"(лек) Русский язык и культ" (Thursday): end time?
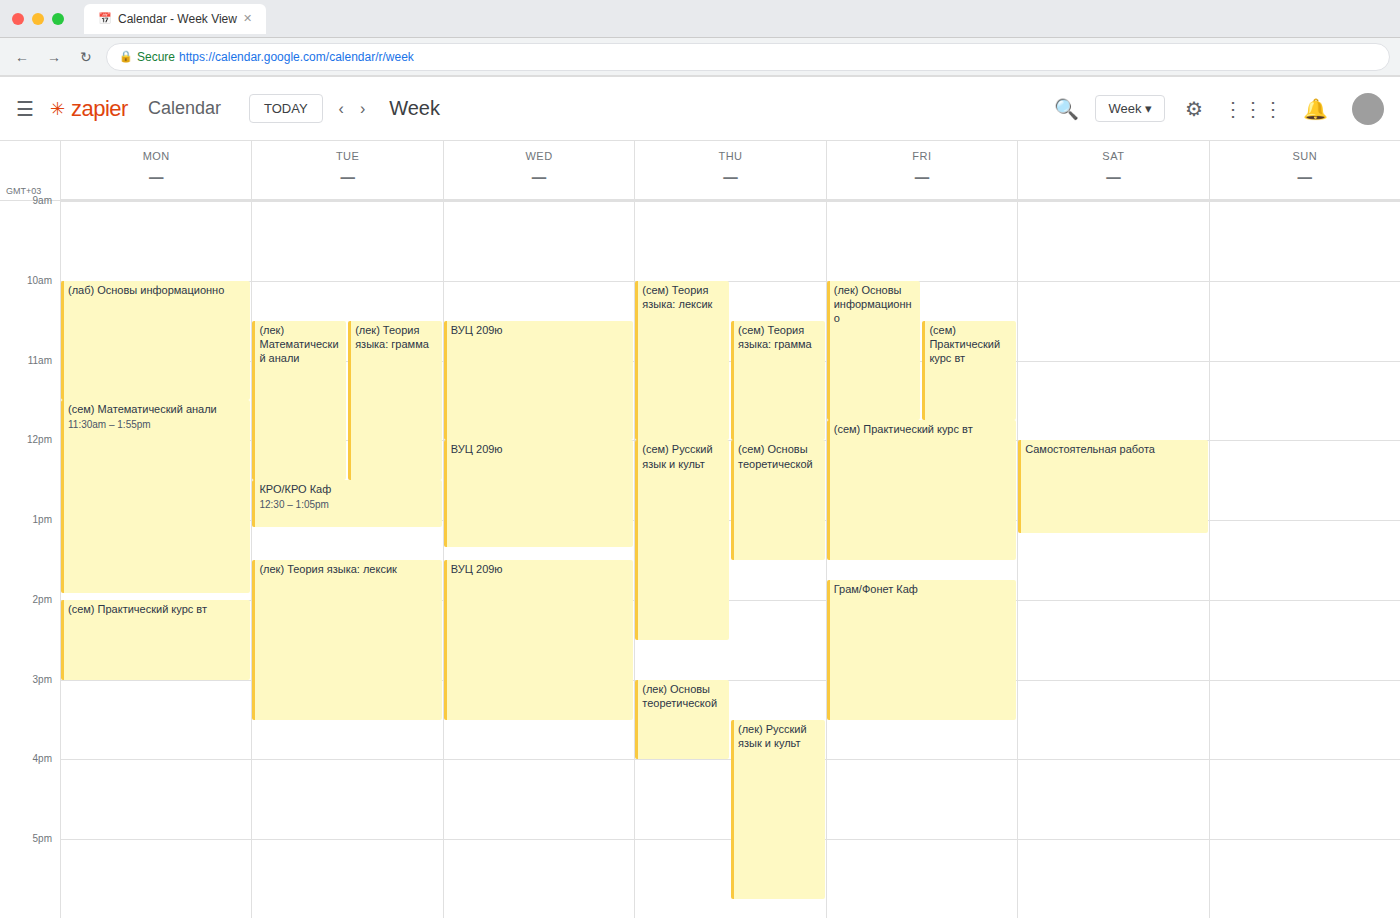
5:45 PM